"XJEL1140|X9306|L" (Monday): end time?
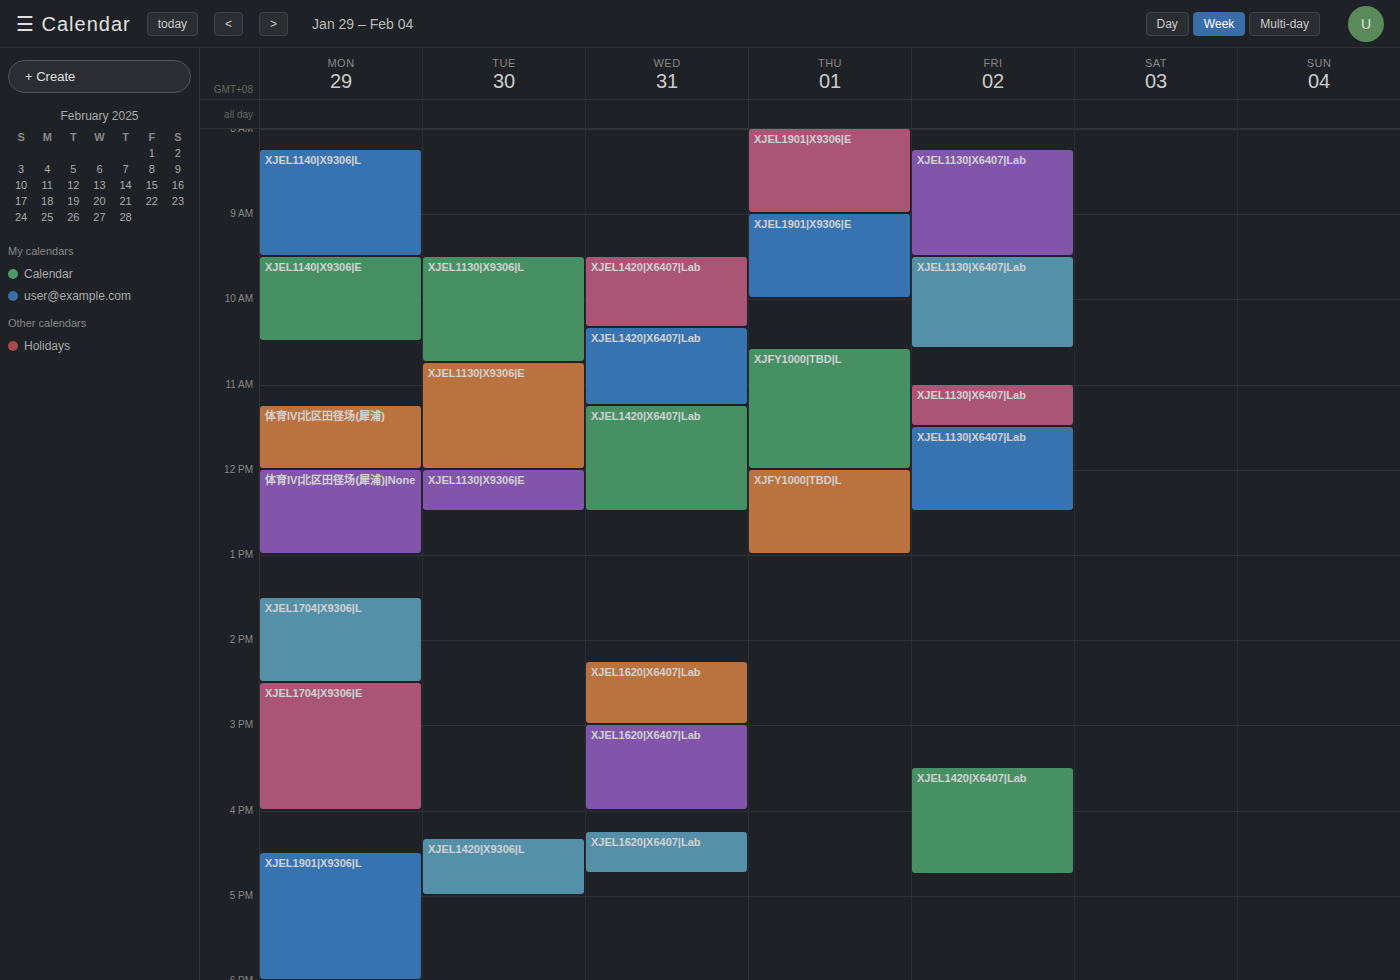
9:30 AM